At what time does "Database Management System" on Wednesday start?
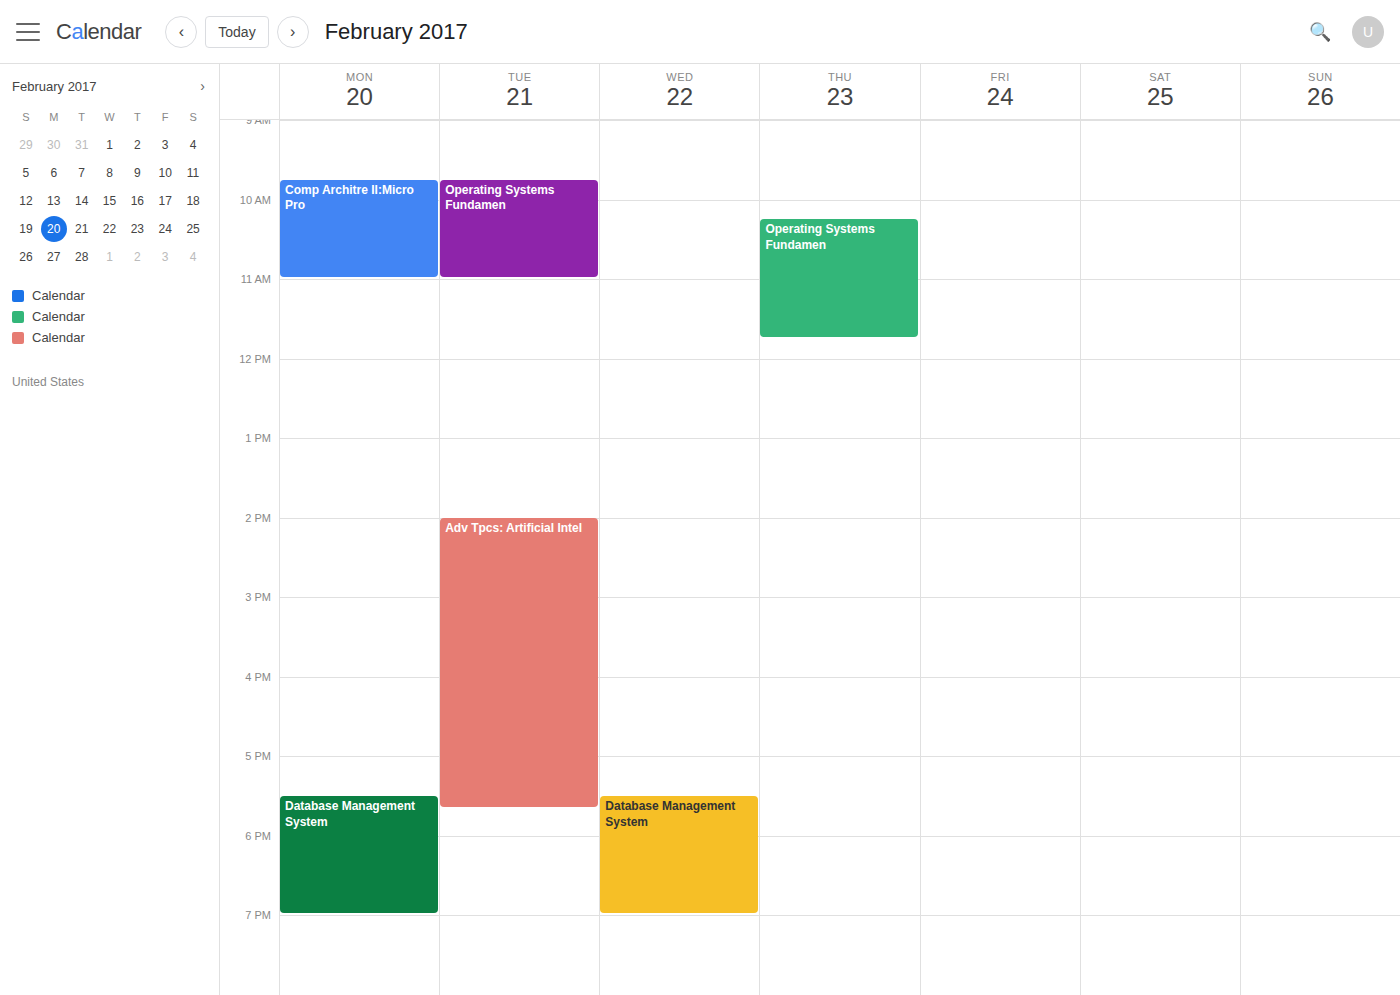
5:30 PM